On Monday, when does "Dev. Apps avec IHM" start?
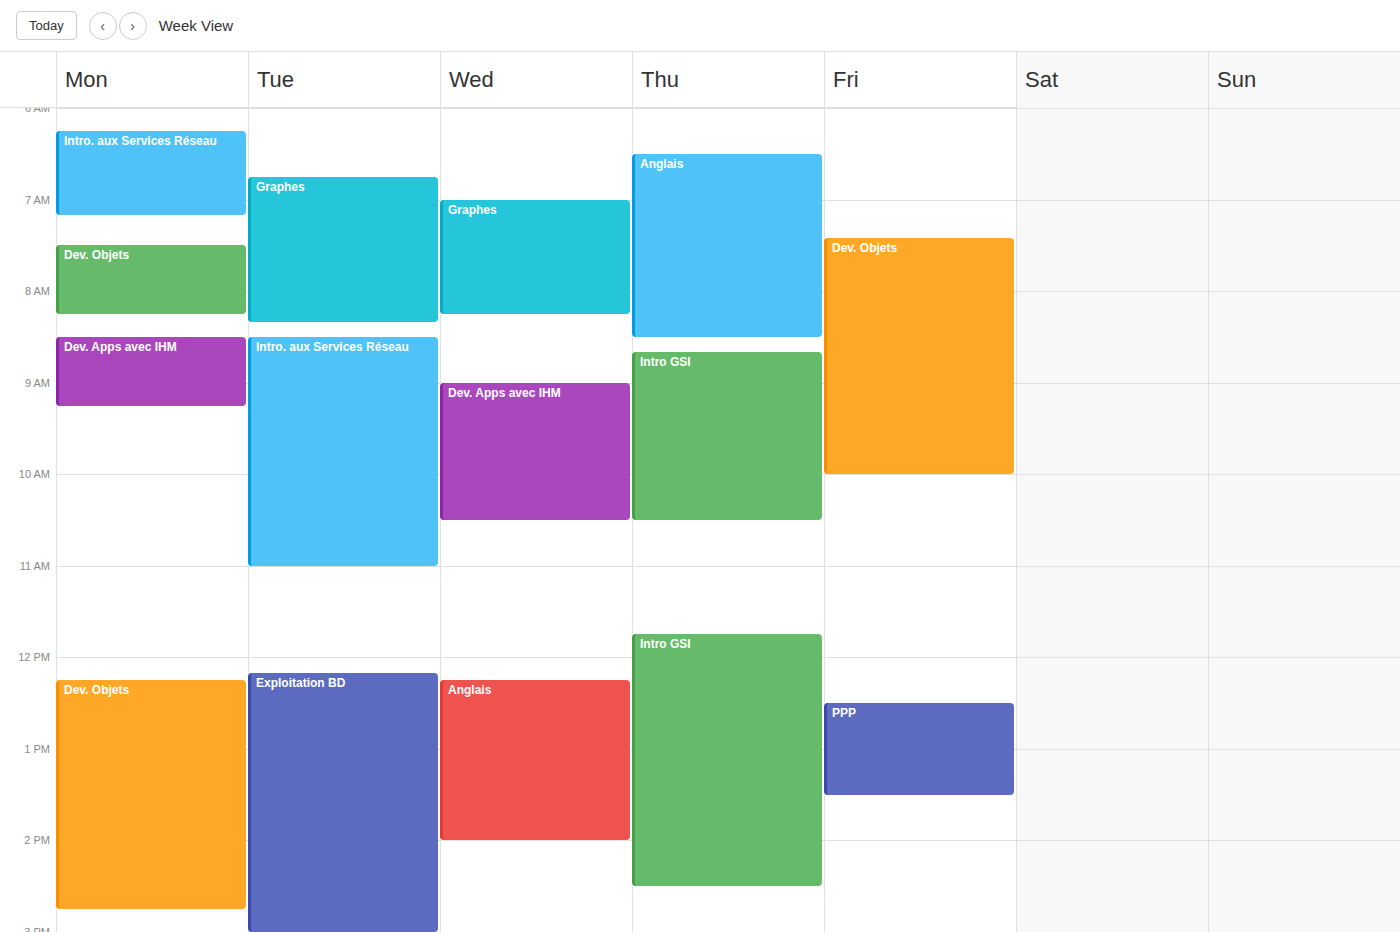
8:30 AM